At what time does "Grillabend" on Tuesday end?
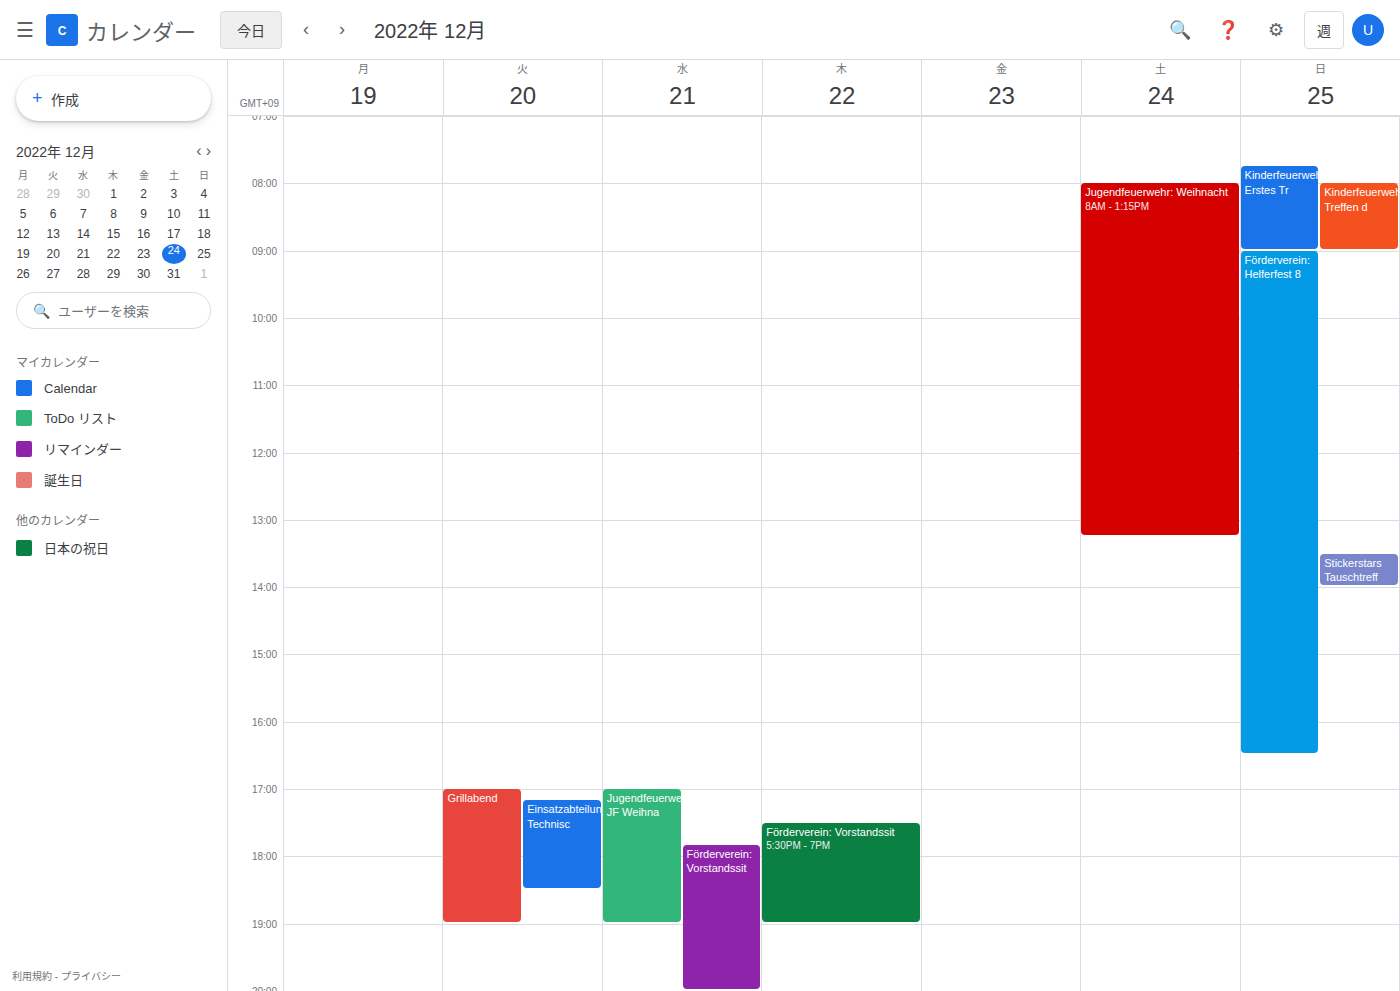
7:00 PM